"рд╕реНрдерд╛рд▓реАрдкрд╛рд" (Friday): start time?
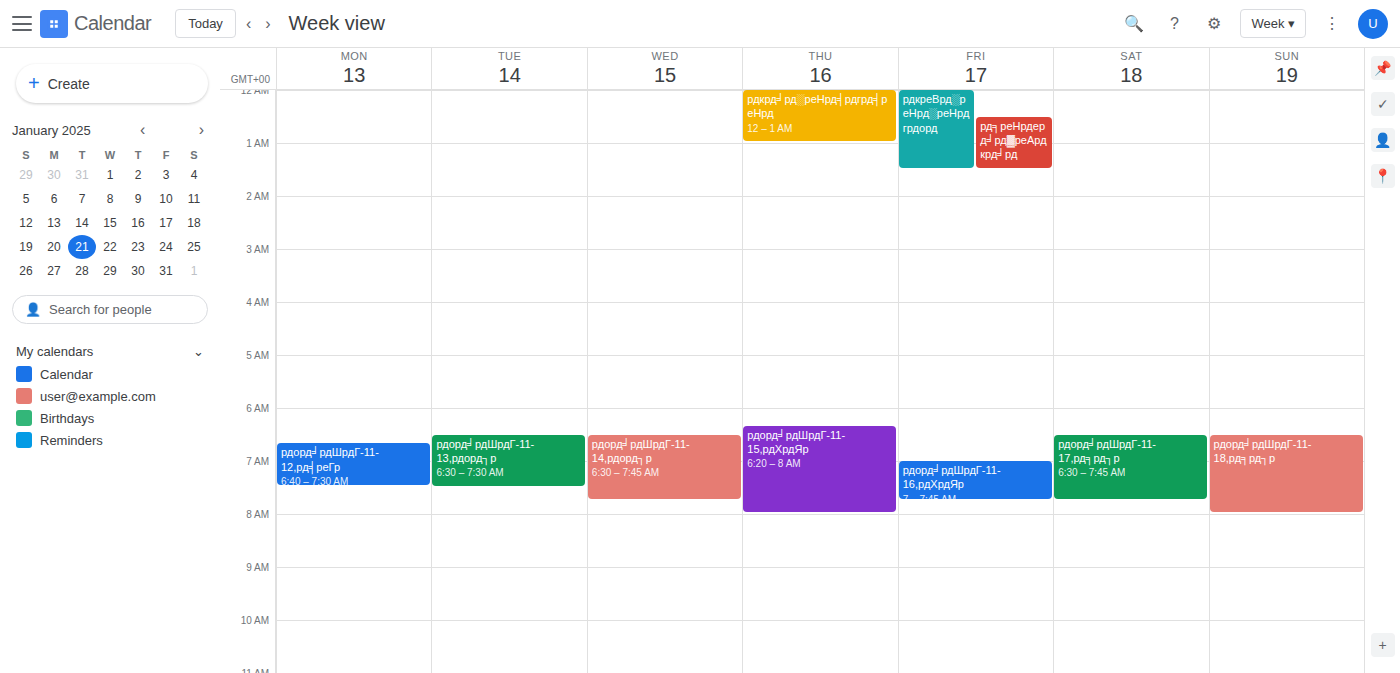
12:30 AM